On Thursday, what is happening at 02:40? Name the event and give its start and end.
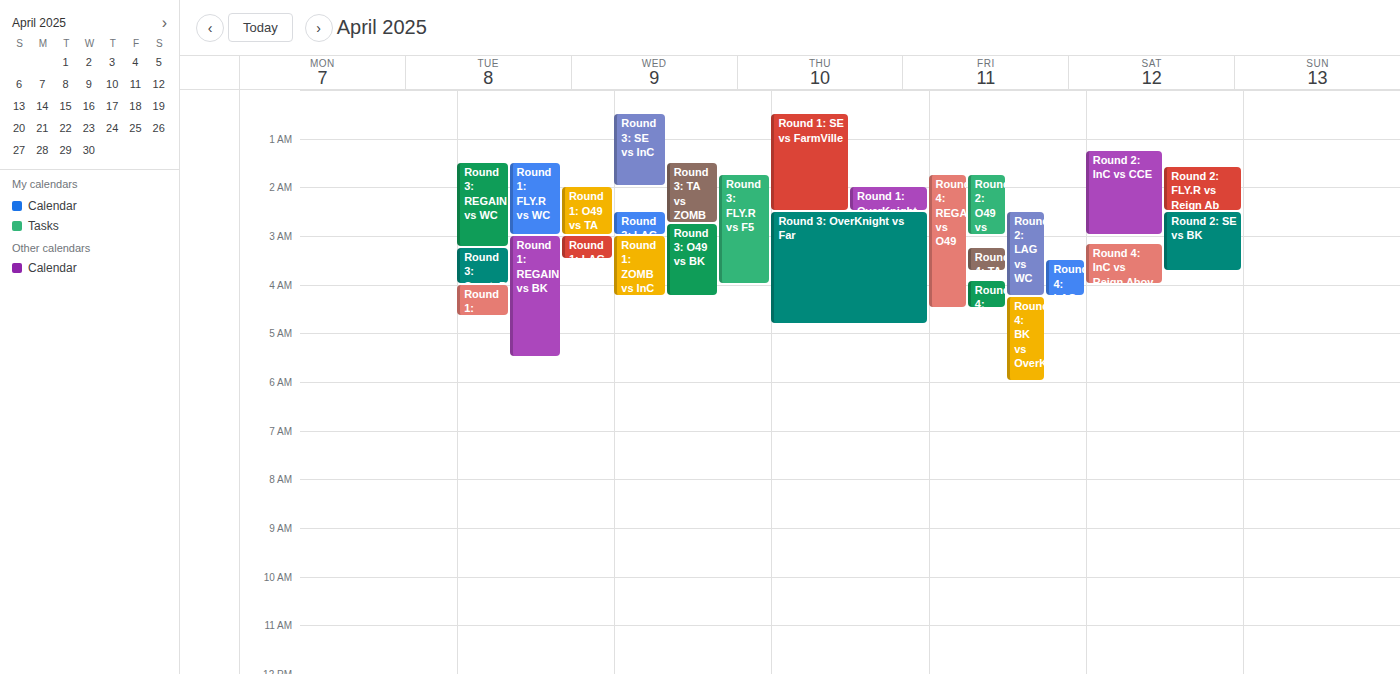
"Round 3: OverKnight vs Far", 02:30 to 04:50